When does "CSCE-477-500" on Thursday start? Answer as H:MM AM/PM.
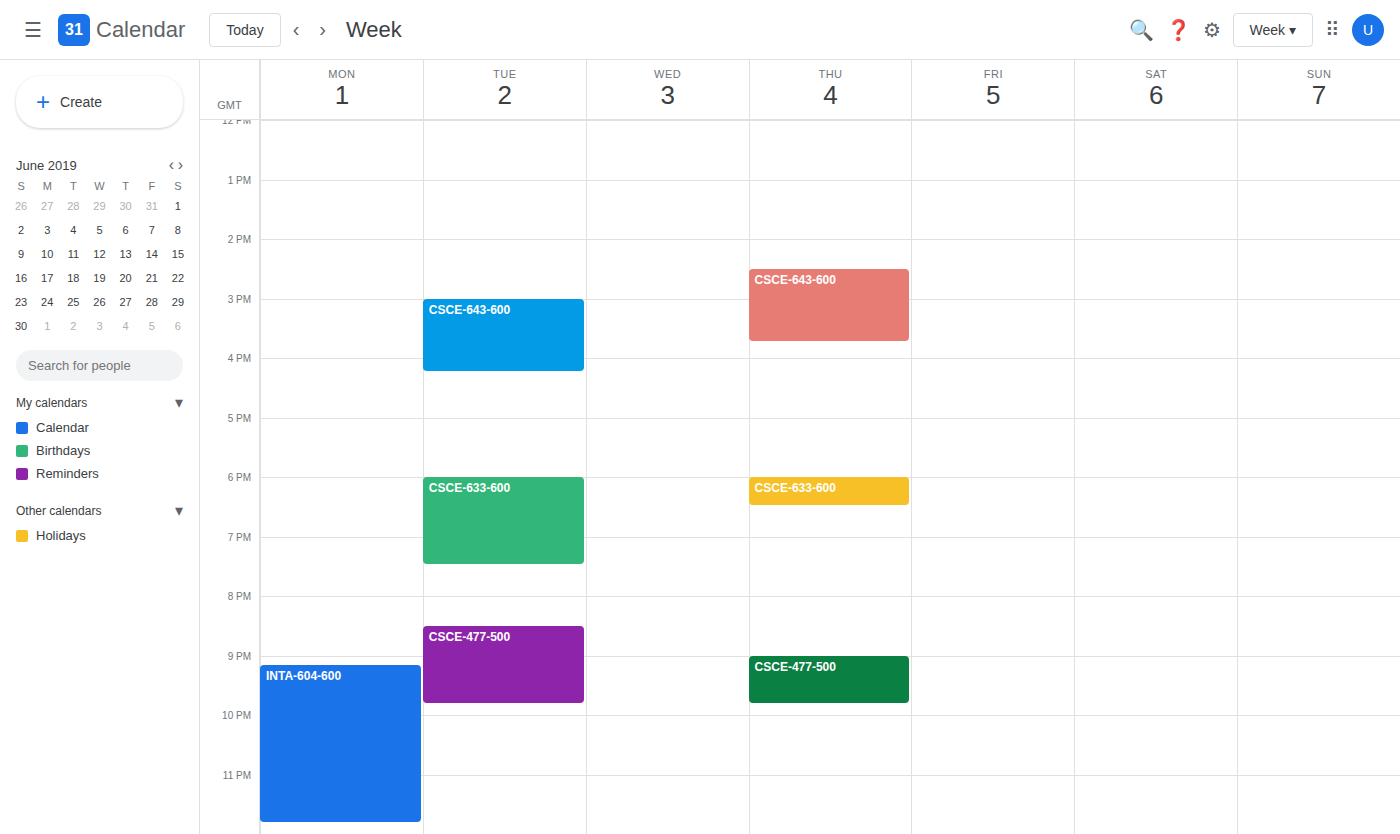
9:00 PM